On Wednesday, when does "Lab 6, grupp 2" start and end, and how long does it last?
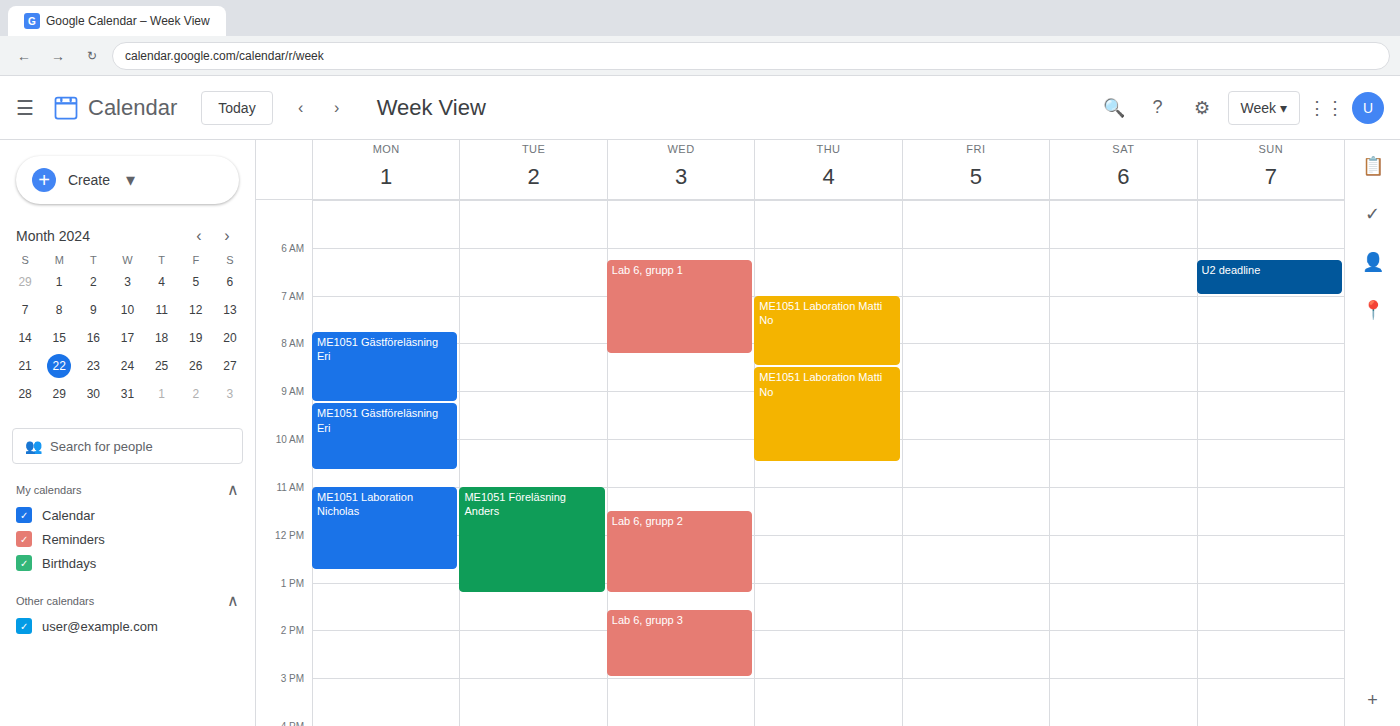
11:30 AM to 1:15 PM, 1 hour 45 minutes